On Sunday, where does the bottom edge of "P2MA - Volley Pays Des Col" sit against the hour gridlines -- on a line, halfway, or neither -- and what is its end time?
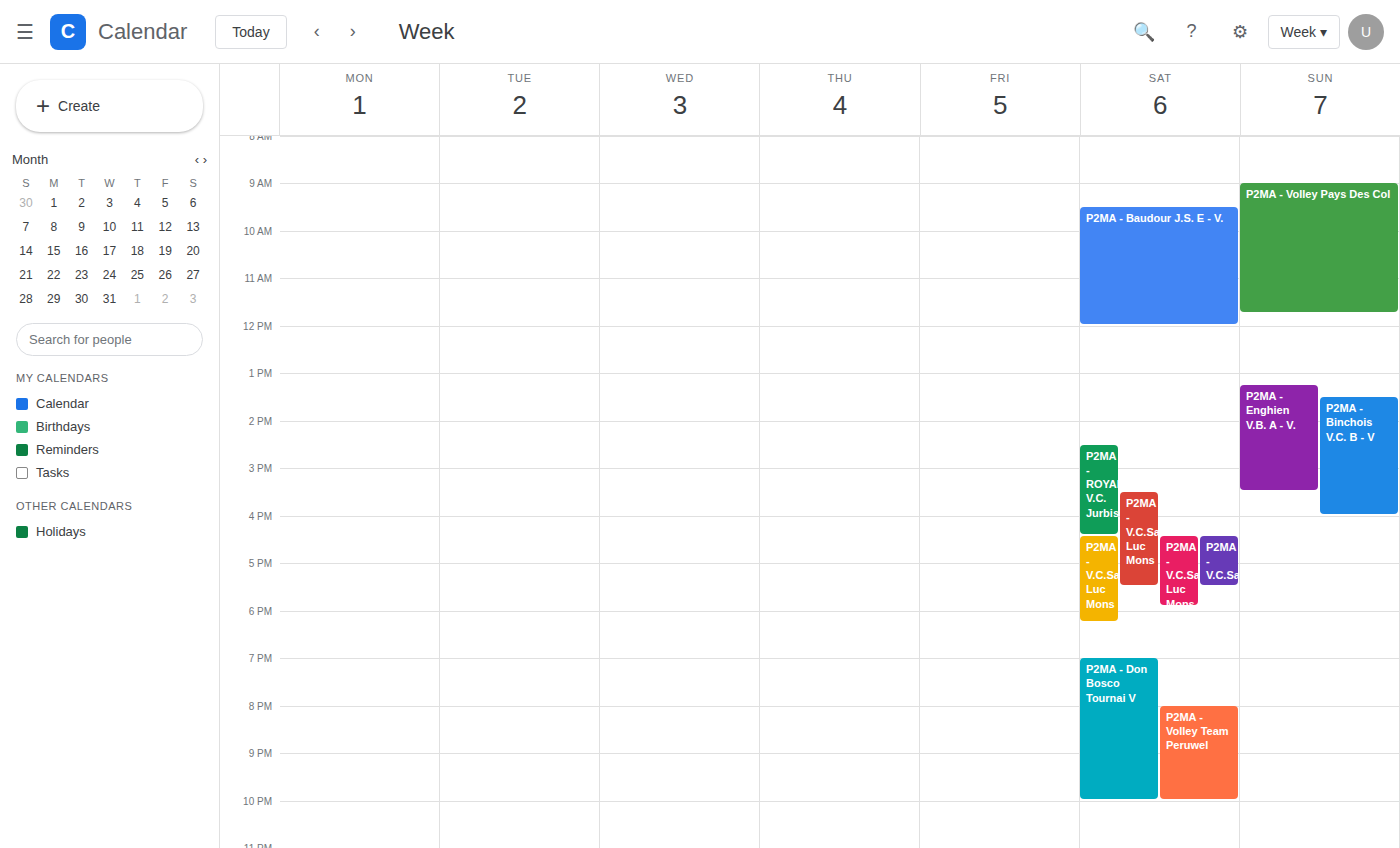
11:45 AM -- neither: three quarters of the way from the 11 AM line to the 12 PM line.